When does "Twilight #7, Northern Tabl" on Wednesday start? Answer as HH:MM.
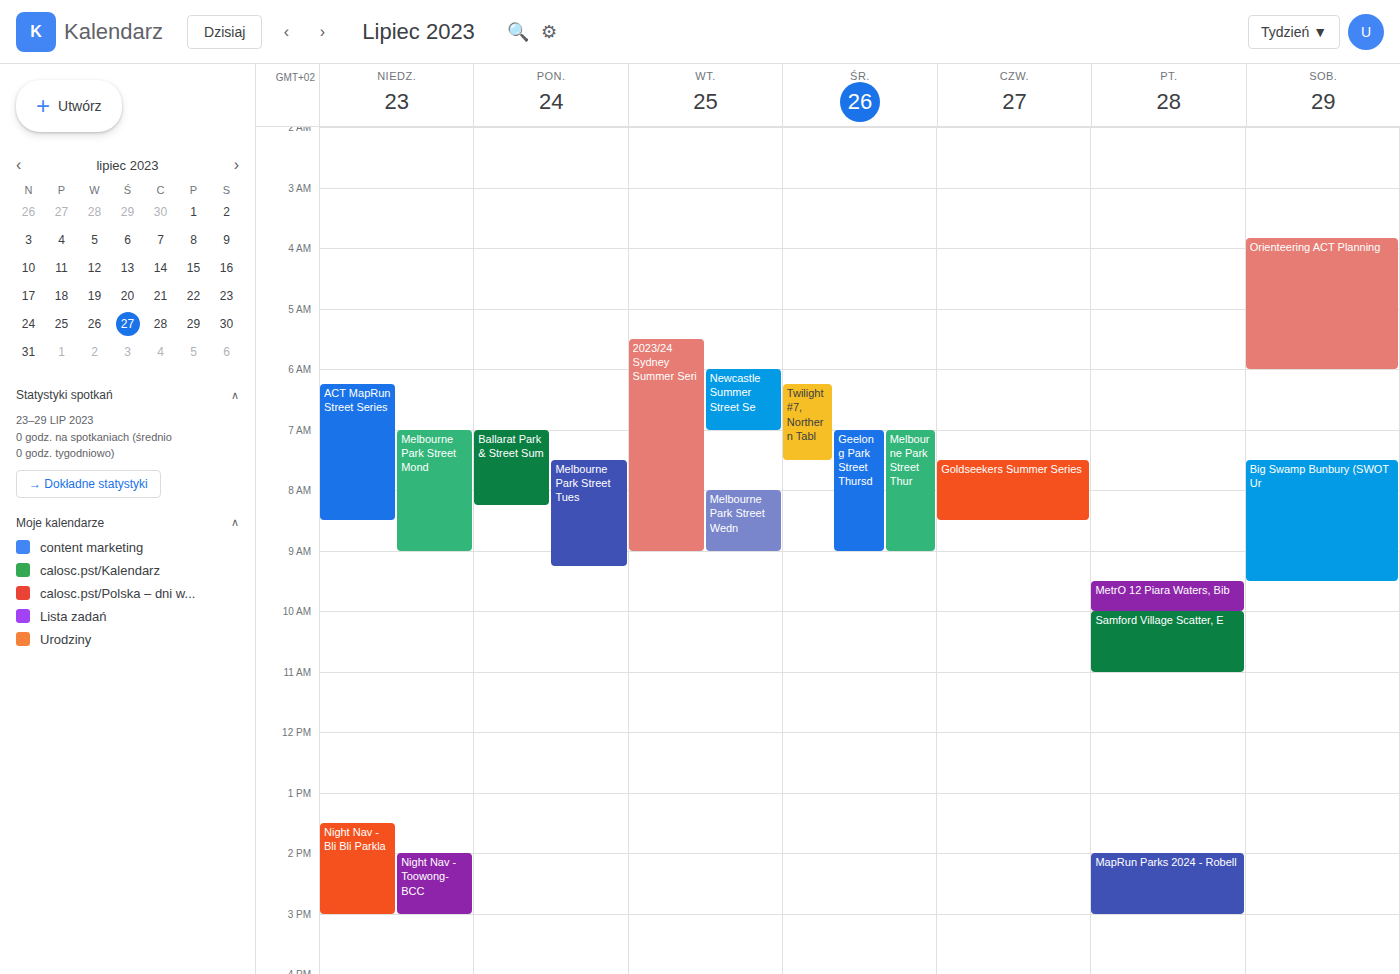
06:15